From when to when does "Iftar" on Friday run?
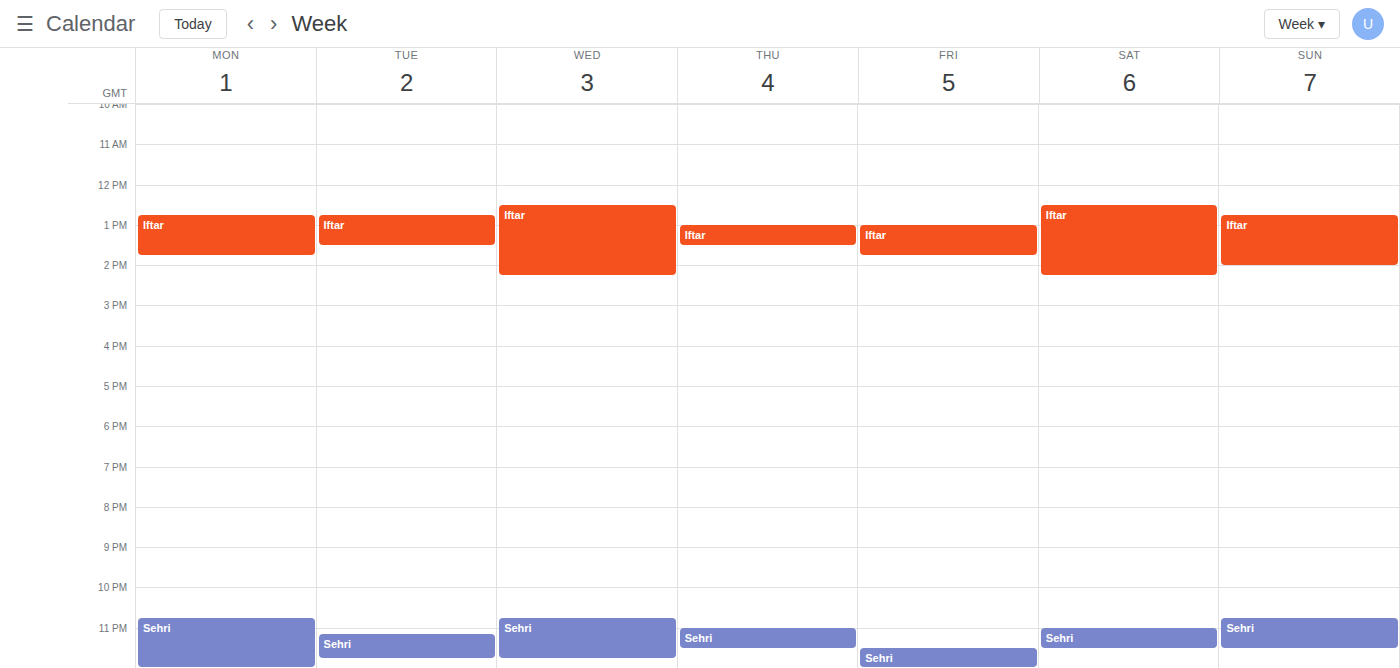
1:00 PM to 1:45 PM